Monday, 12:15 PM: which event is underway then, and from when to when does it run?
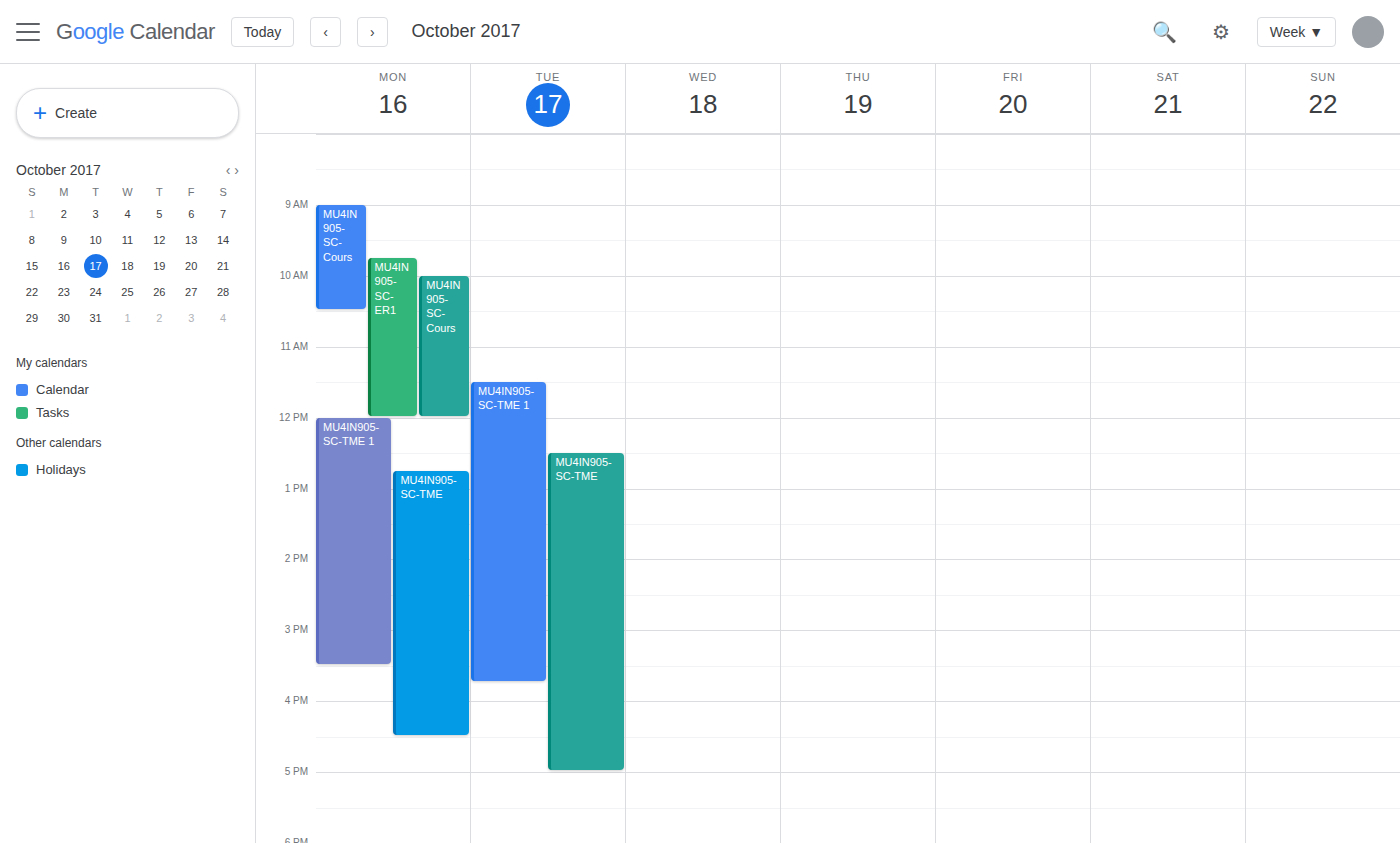
"MU4IN905-SC-TME 1", 12:00 PM to 3:30 PM